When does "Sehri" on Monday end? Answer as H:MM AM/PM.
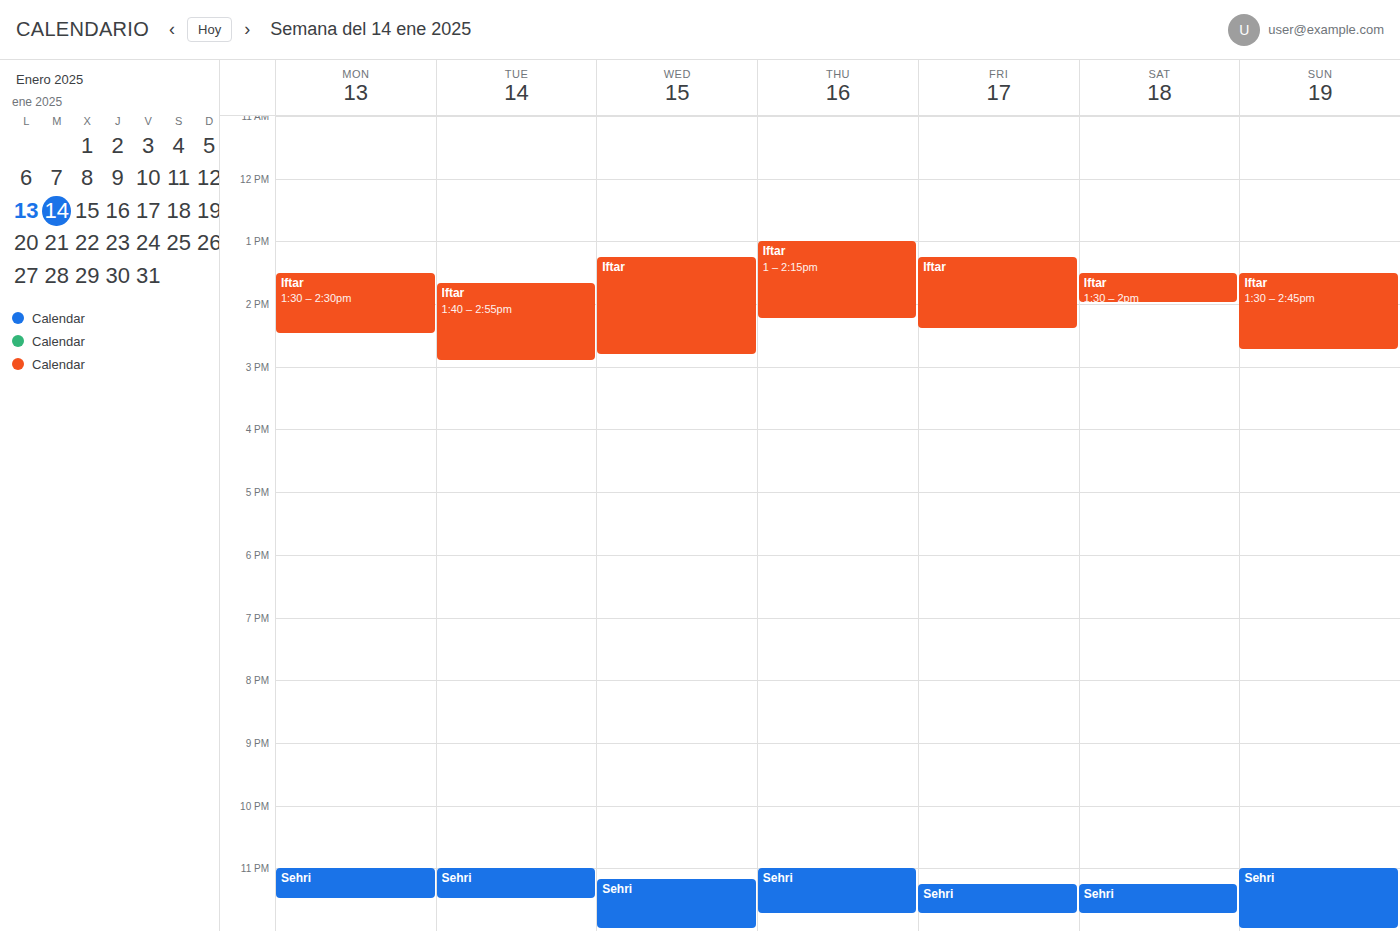
11:30 PM